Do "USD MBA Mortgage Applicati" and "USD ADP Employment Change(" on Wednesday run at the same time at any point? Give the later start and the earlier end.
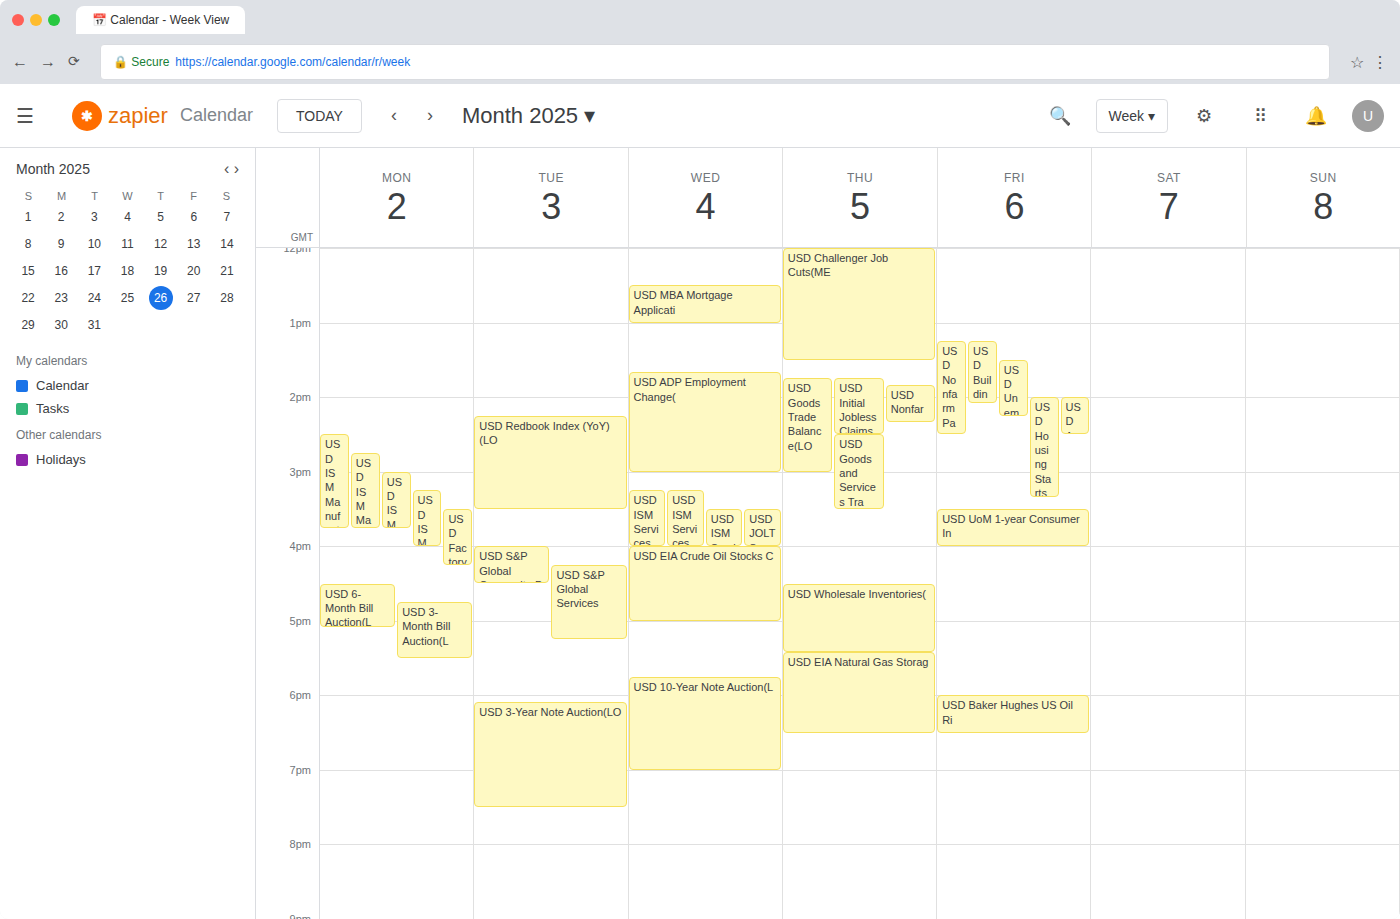
"USD MBA Mortgage Applicati" ends at 1:00 PM and "USD ADP Employment Change(" starts at 1:40 PM -- no overlap.